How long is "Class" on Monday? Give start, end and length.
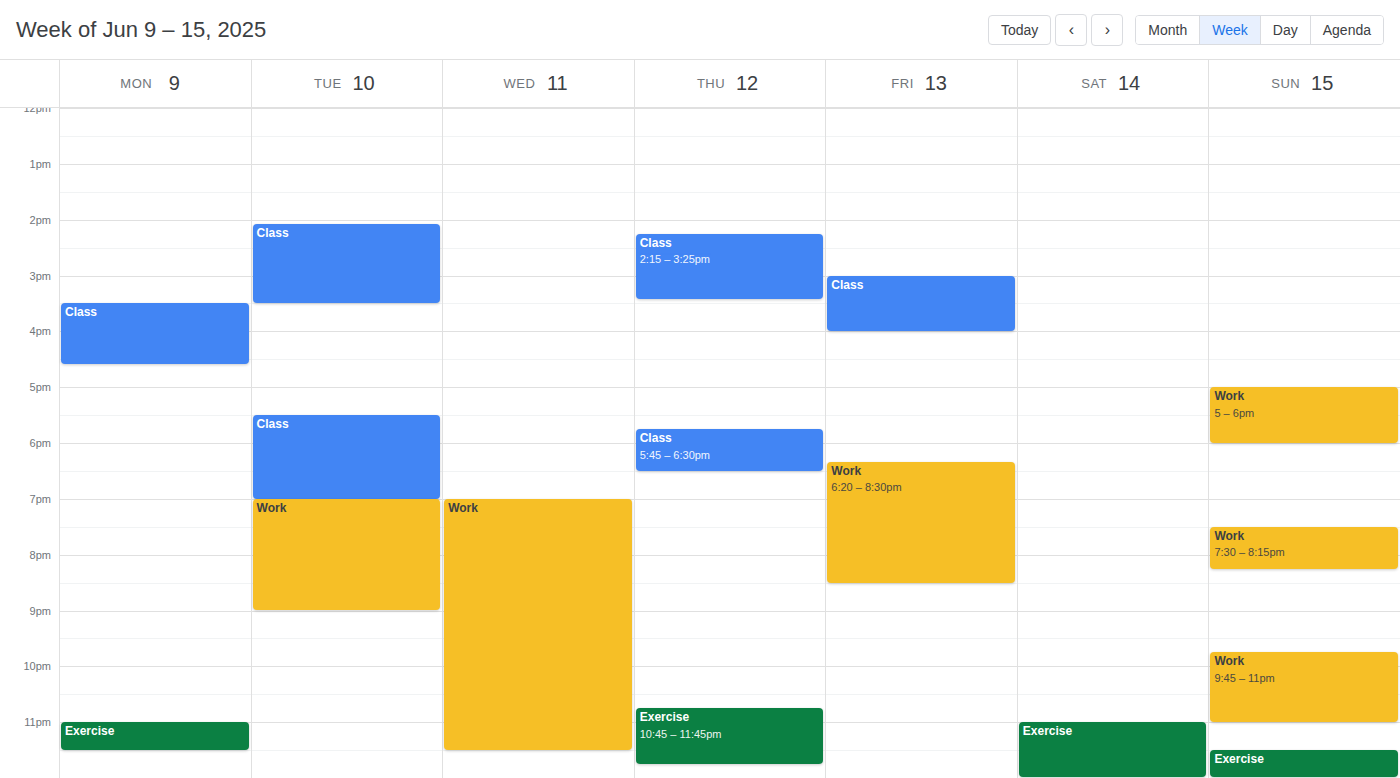
3:30 PM to 4:35 PM, 1 hour 5 minutes